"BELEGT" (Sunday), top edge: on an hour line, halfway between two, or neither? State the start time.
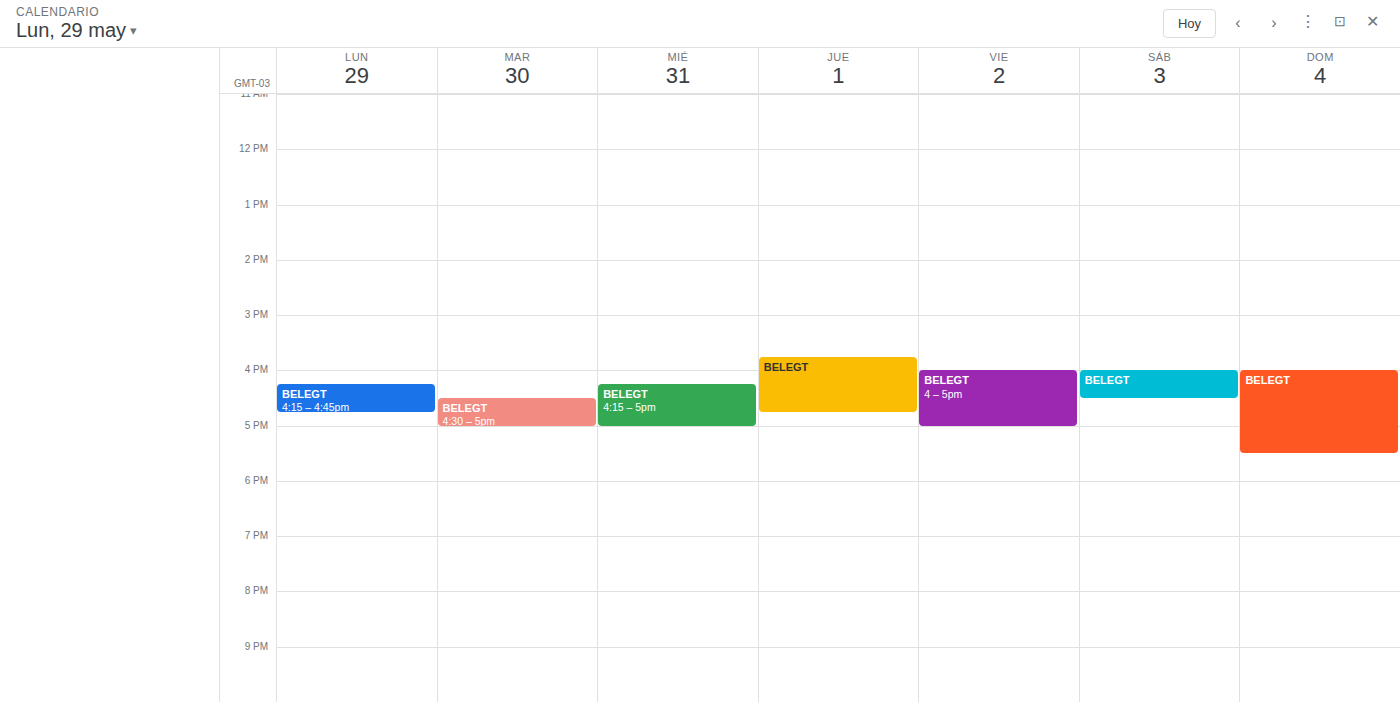
4:00 PM -- exactly on the 4 PM line.